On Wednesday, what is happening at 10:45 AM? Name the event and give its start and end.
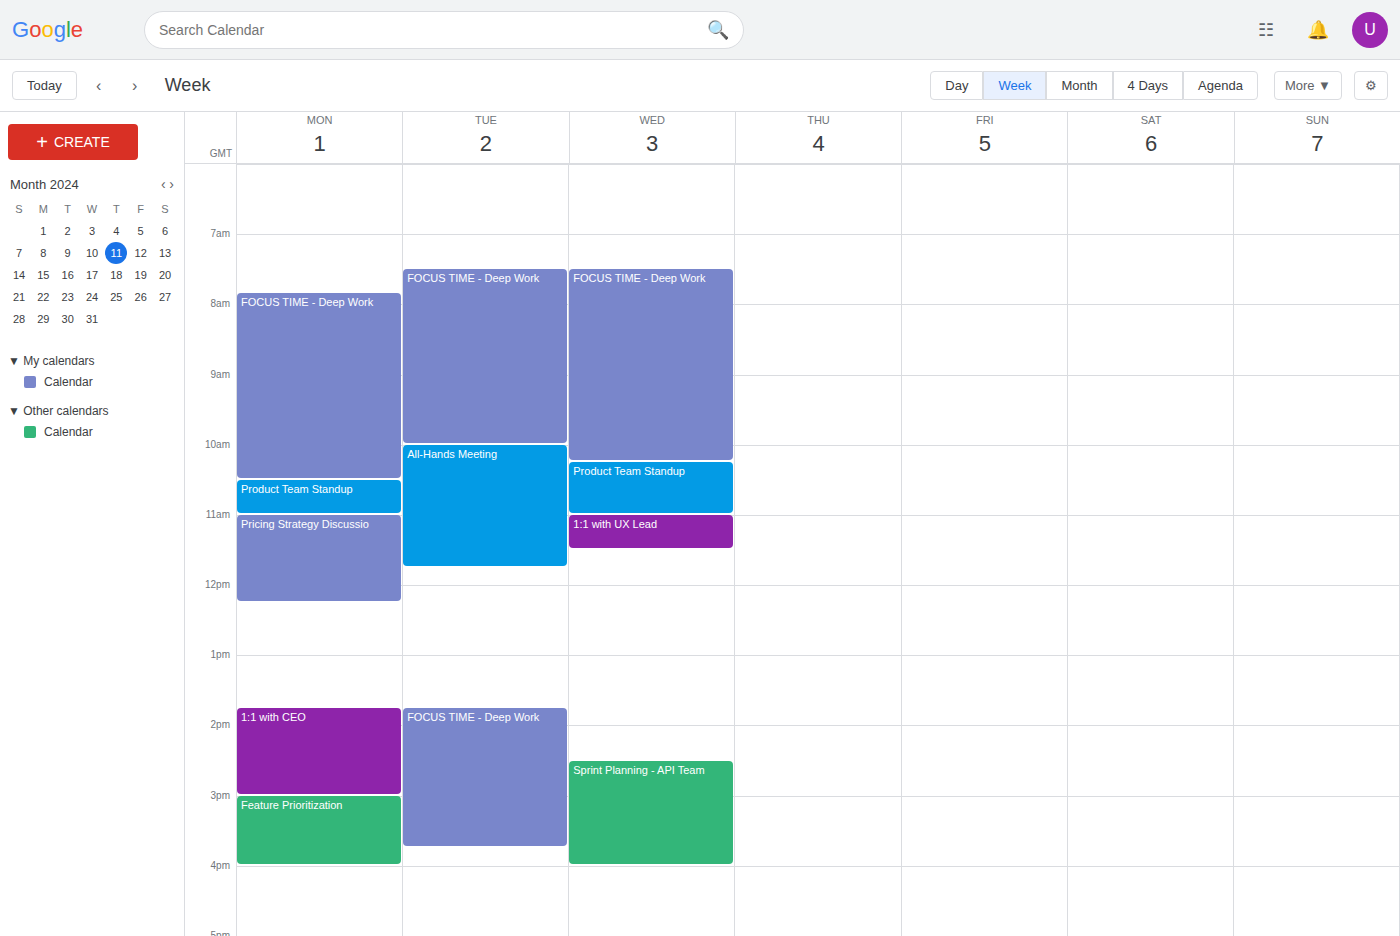
"Product Team Standup", 10:15 AM to 11:00 AM